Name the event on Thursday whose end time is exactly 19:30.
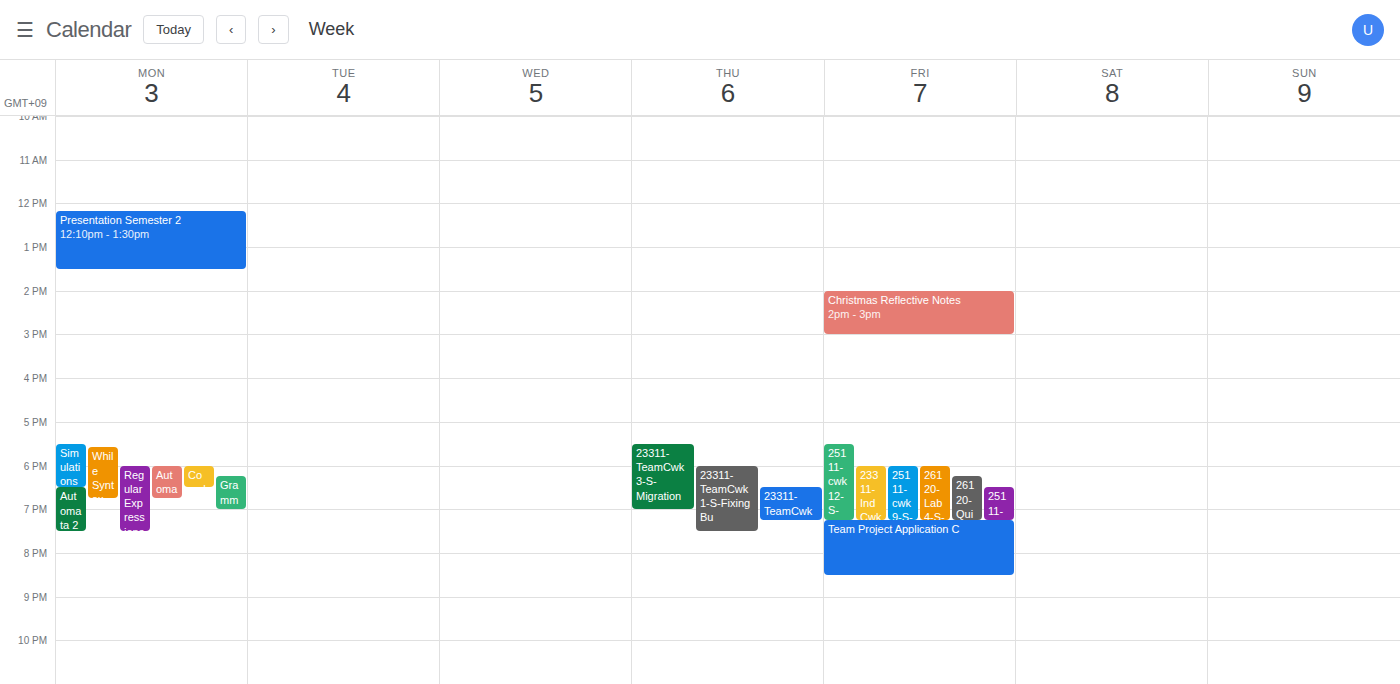
"23311-TeamCwk1-S-Fixing Bu"